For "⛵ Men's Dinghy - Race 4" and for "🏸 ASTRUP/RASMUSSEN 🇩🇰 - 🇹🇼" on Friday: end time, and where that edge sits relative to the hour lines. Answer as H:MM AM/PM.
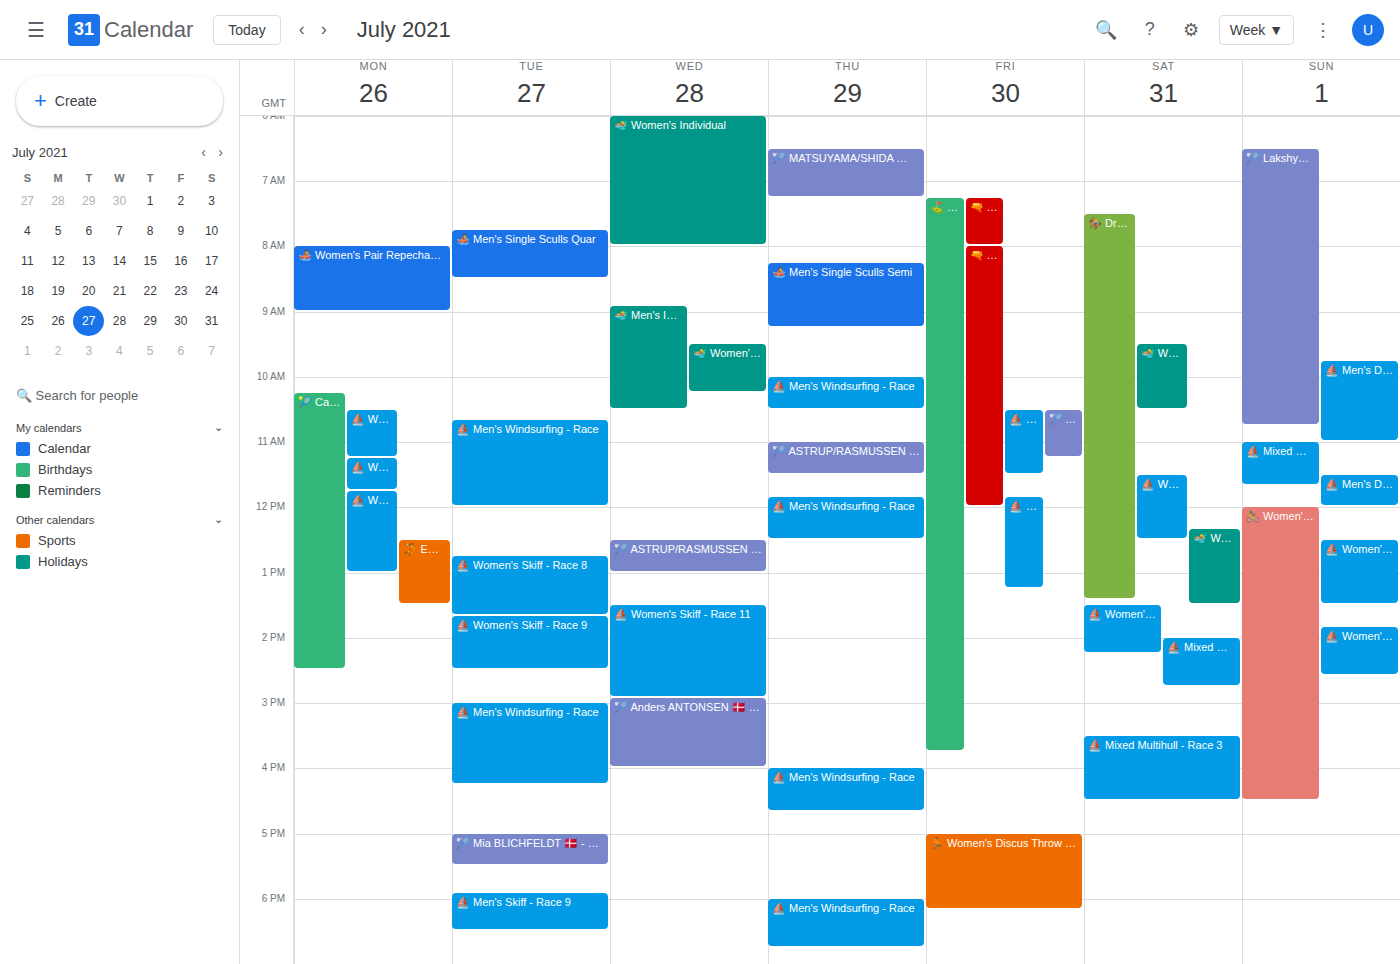
"⛵ Men's Dinghy - Race 4": 1:15 PM, neither: a quarter of the way from the 1 PM line to the 2 PM line. "🏸 ASTRUP/RASMUSSEN 🇩🇰 - 🇹🇼": 11:15 AM, neither: a quarter of the way from the 11 AM line to the 12 PM line.